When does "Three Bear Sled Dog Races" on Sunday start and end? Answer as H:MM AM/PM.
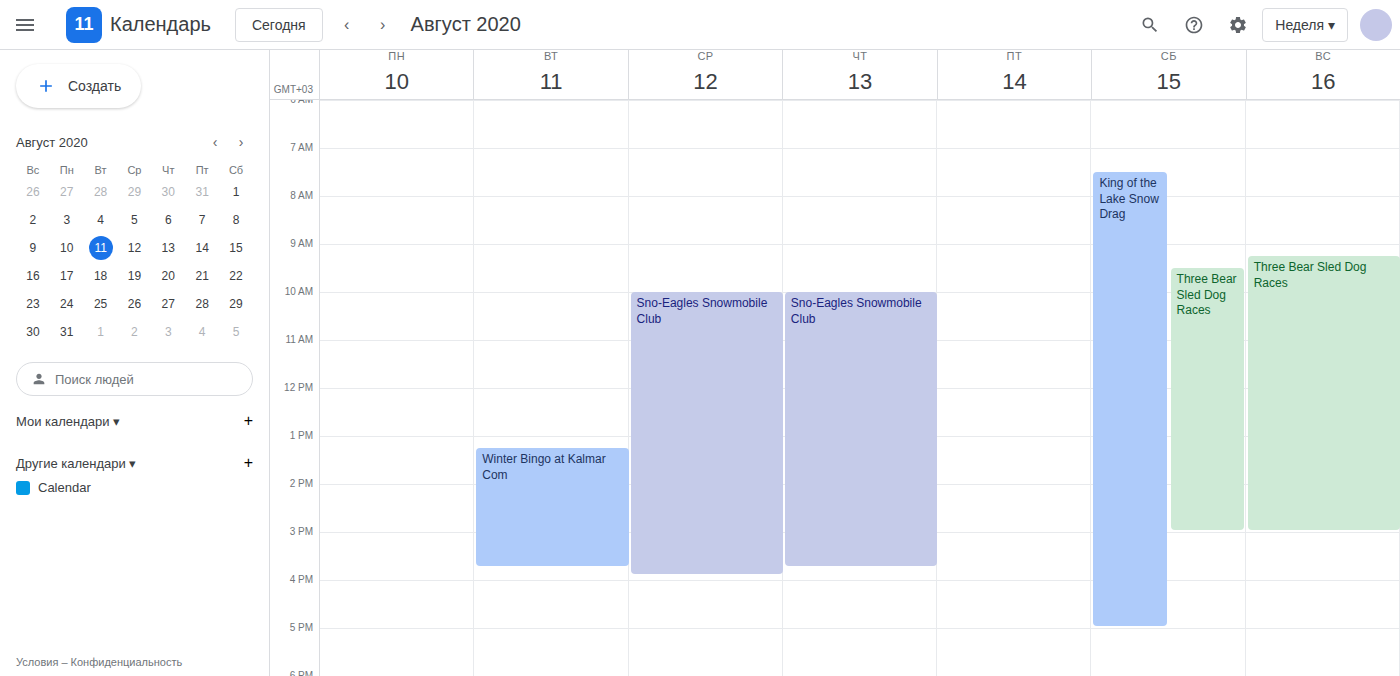
9:15 AM to 3:00 PM